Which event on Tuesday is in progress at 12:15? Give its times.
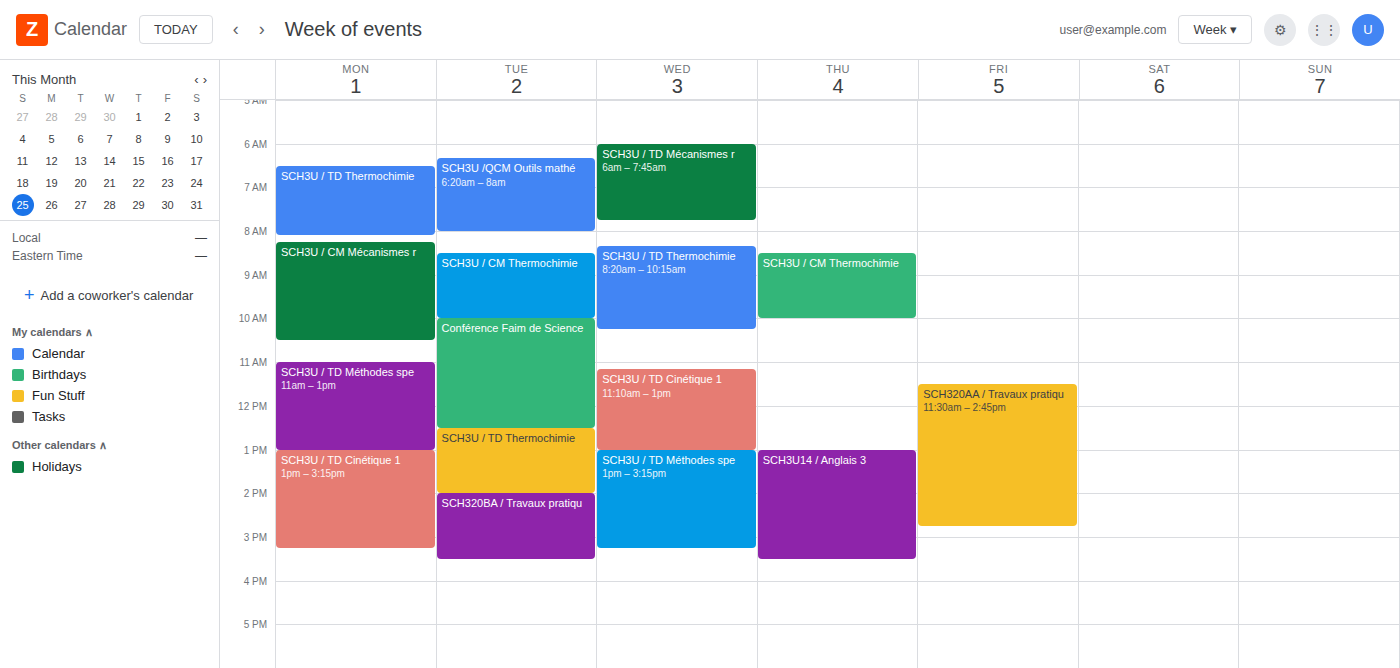
"Conférence Faim de Science", 10:00 to 12:30